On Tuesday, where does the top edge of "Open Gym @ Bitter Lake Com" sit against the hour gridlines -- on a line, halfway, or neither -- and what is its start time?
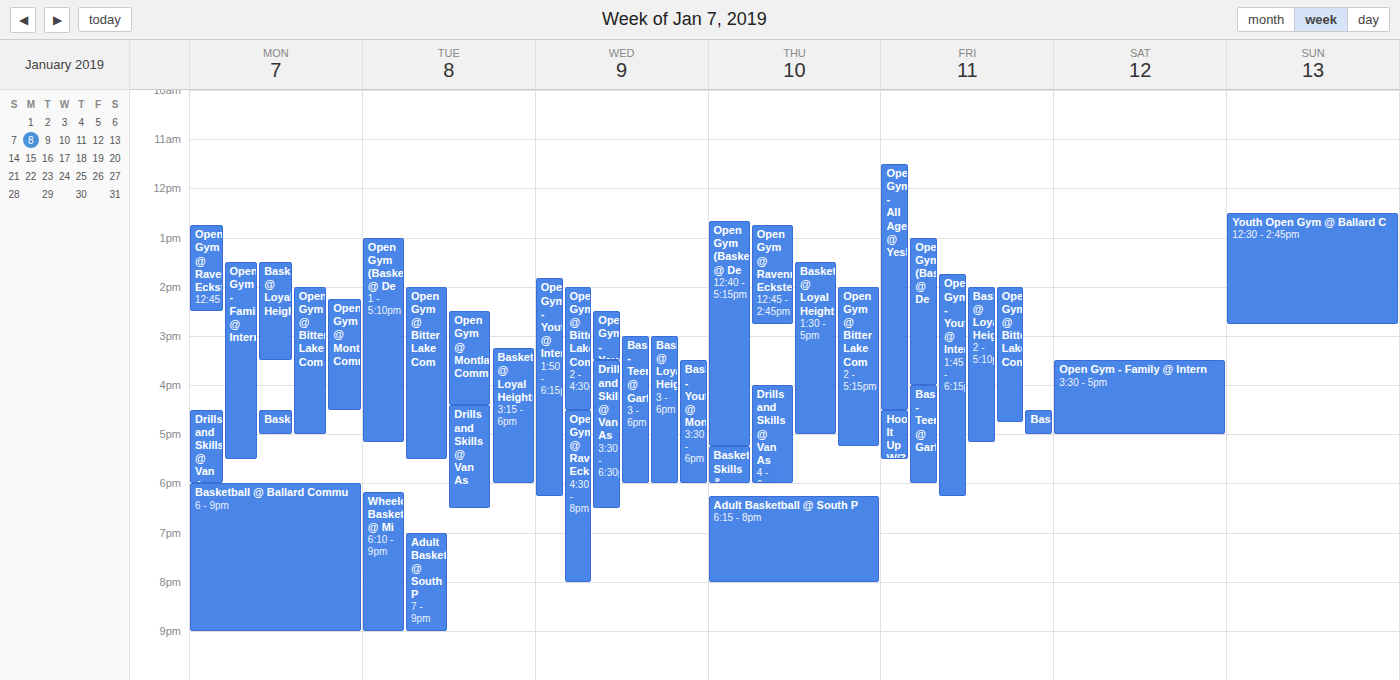
2:00 PM -- exactly on the 2 PM line.